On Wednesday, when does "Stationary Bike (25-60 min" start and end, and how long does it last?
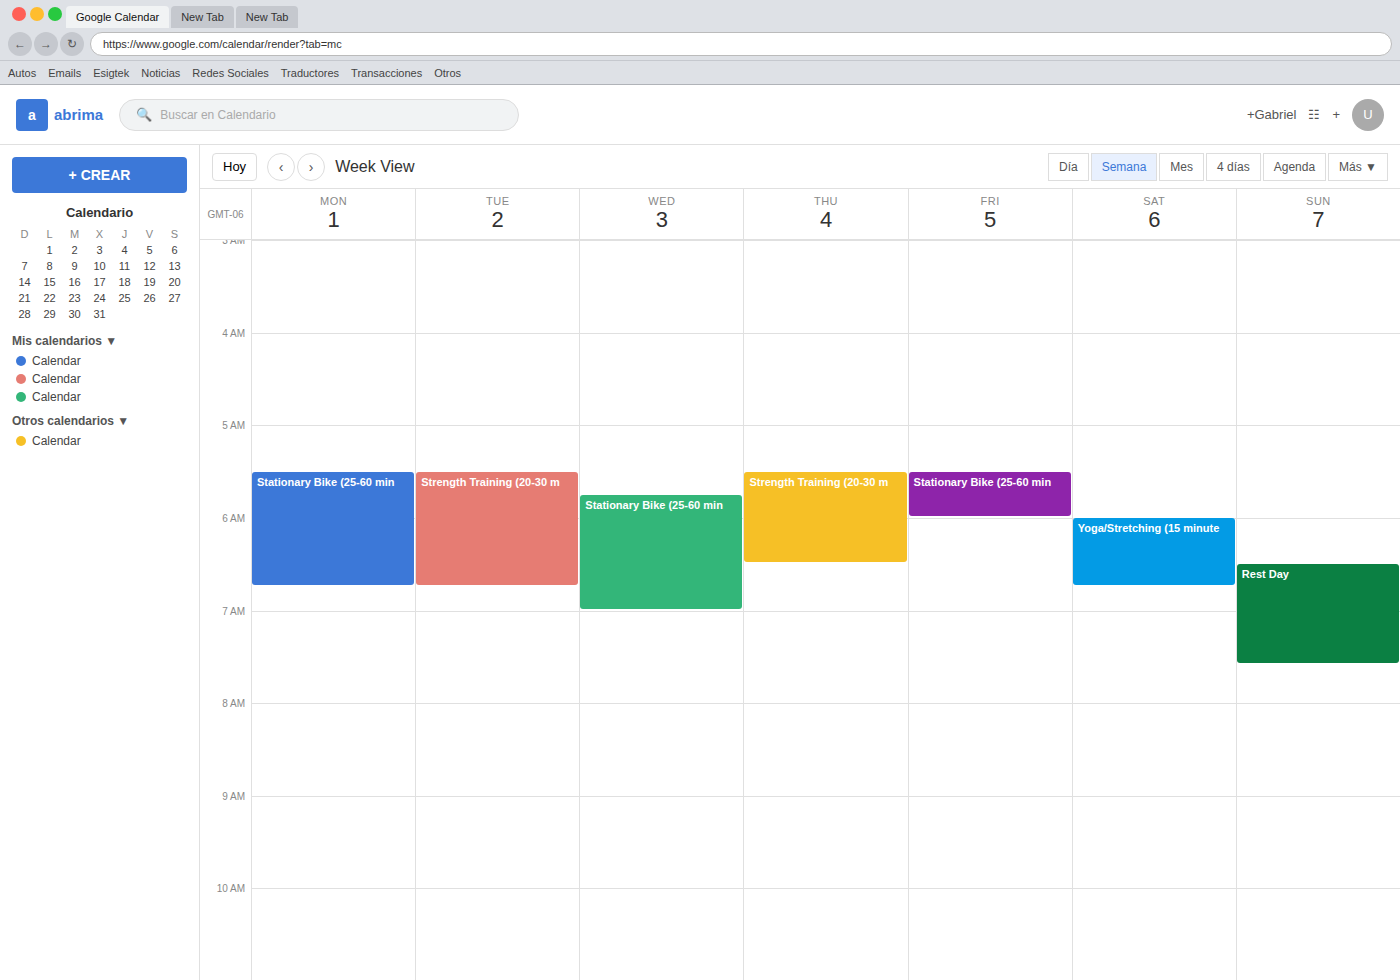
5:45 AM to 7:00 AM, 1 hour 15 minutes